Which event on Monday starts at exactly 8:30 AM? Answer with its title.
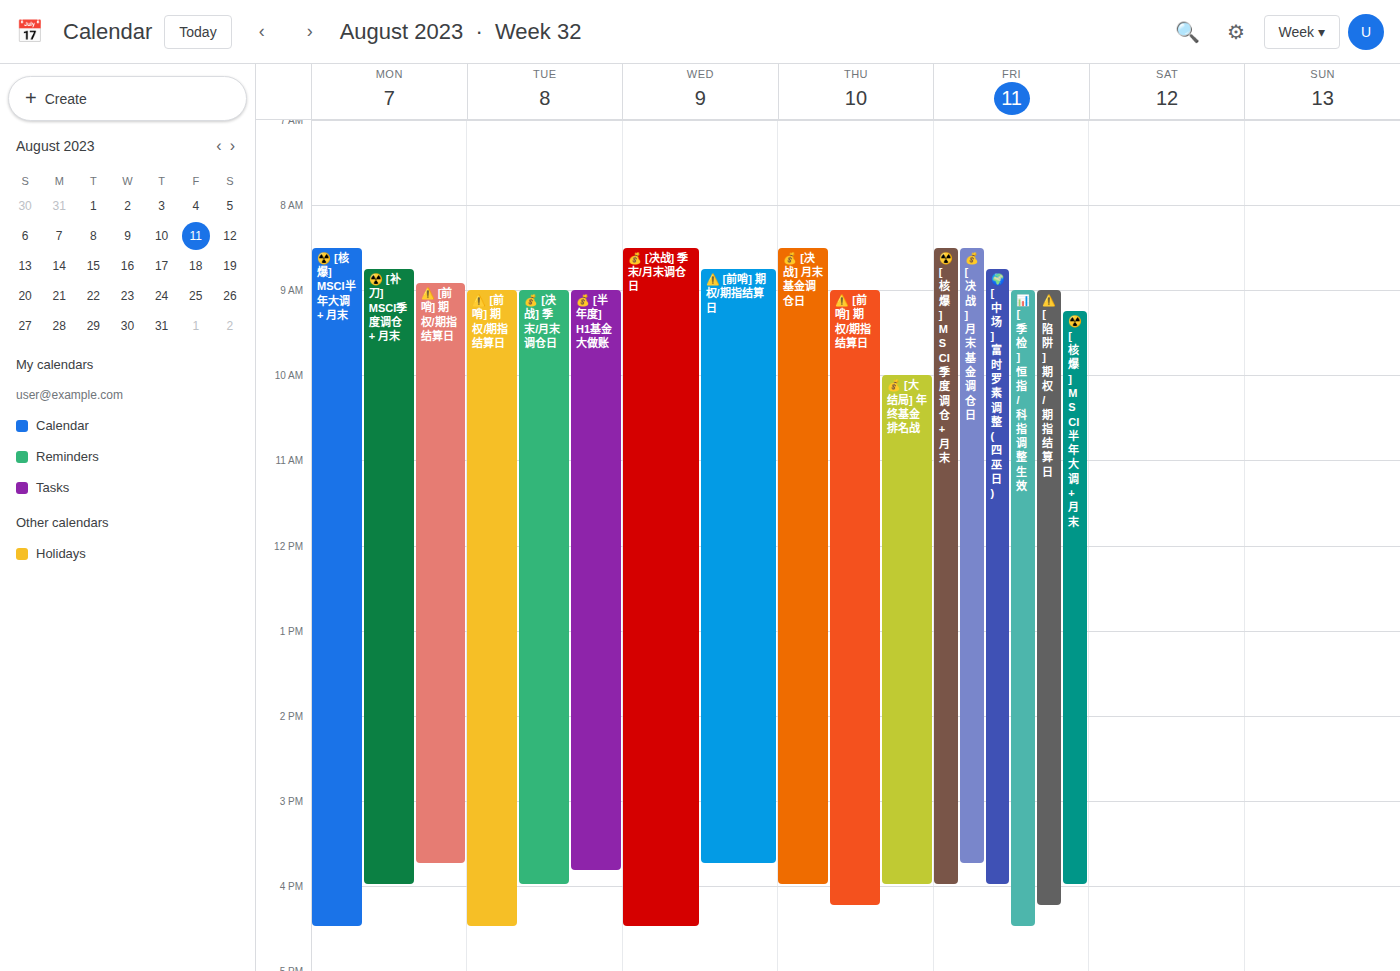
"☢️ [核爆] MSCI半年大调 + 月末"